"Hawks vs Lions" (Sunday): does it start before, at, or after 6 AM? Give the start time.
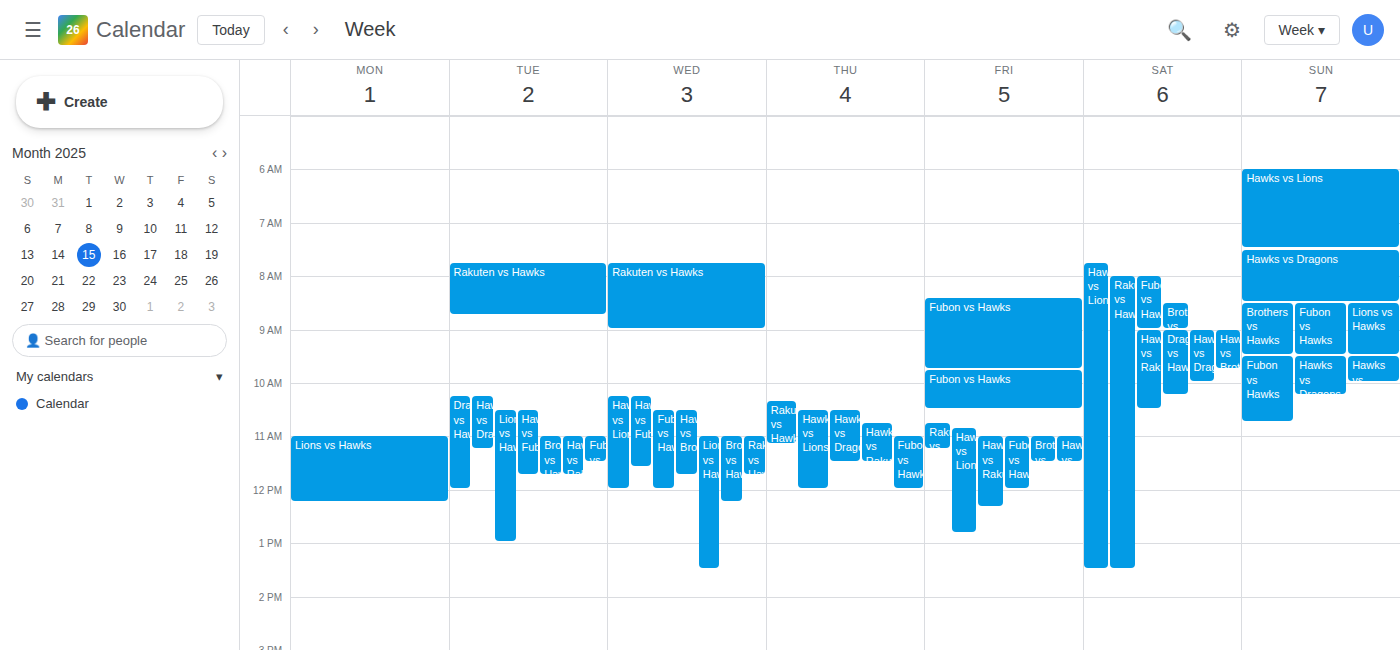
6:00 AM -- exactly at 6 AM, on the 6 AM line.